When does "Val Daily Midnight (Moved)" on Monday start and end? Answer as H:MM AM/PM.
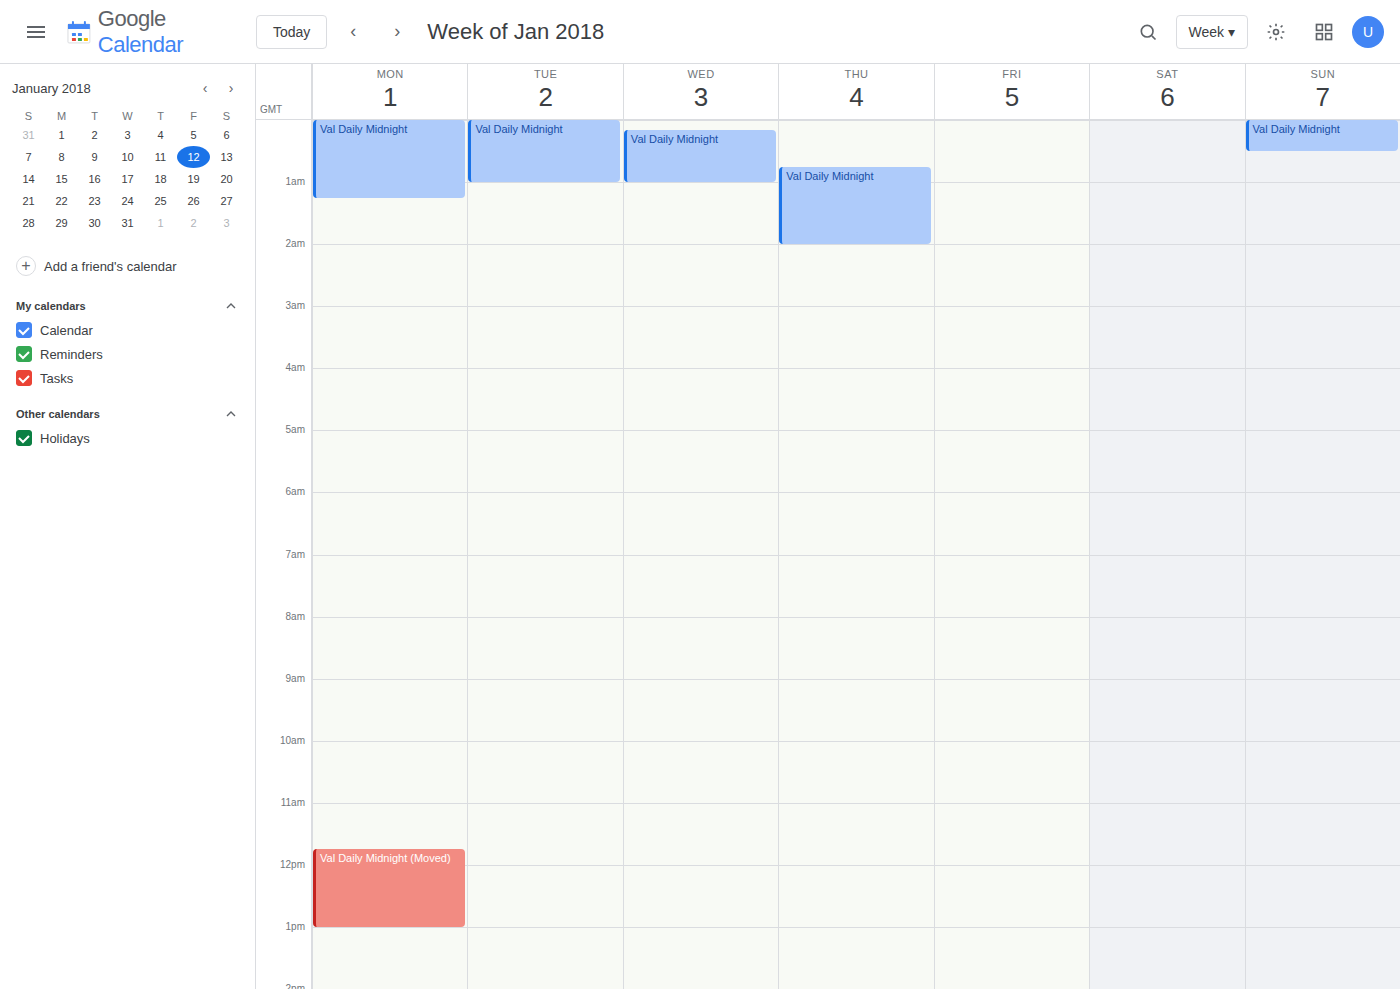
11:45 AM to 1:00 PM